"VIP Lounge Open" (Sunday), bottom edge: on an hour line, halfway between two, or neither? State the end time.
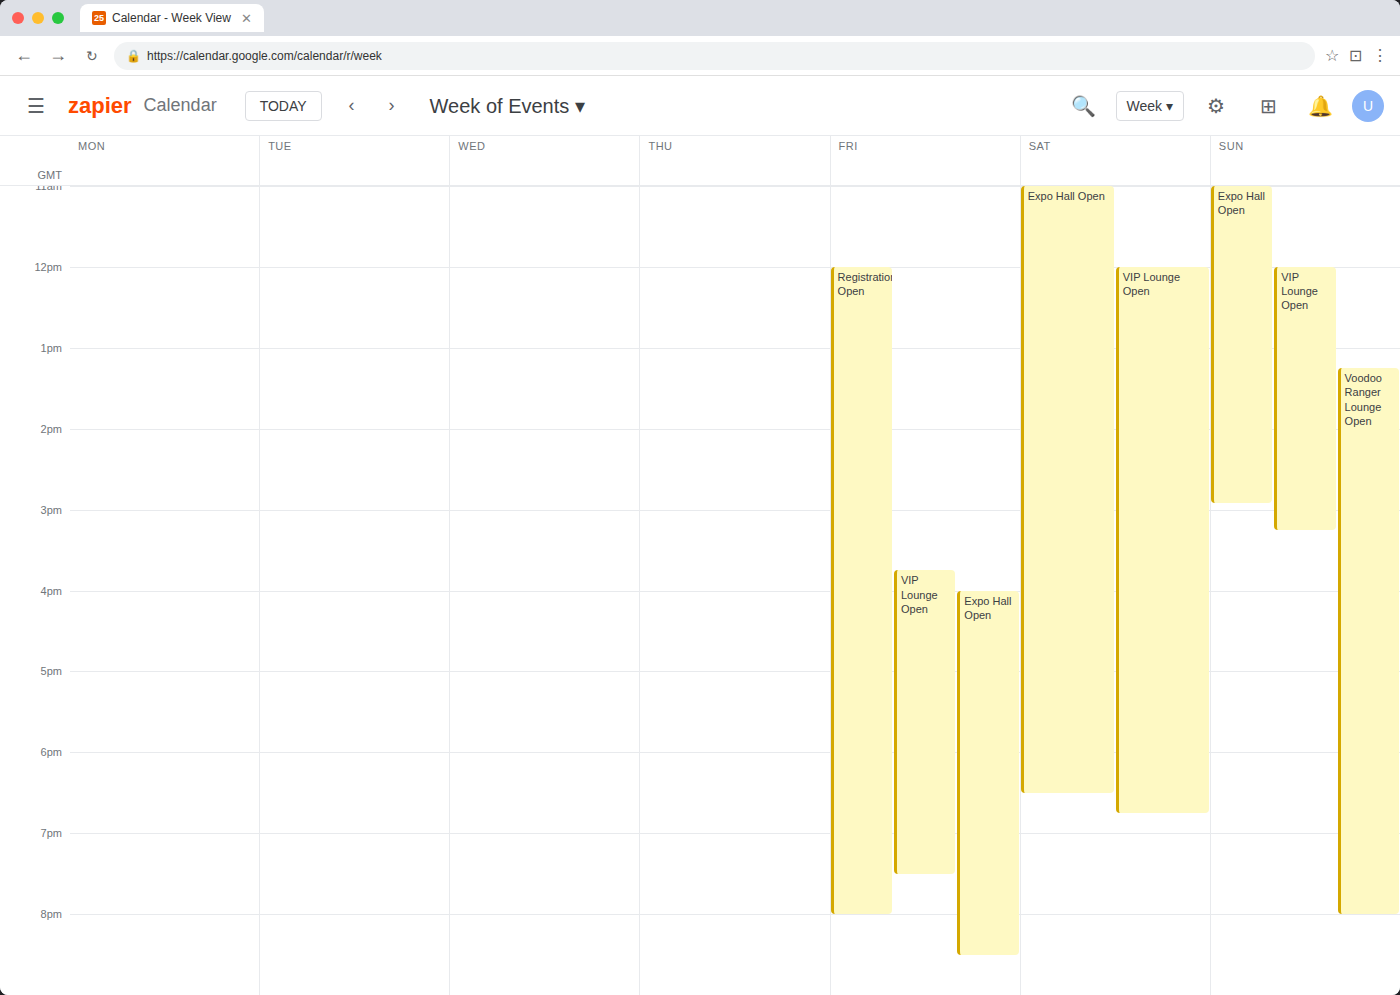
3:15 PM -- neither: a quarter of the way from the 3 PM line to the 4 PM line.